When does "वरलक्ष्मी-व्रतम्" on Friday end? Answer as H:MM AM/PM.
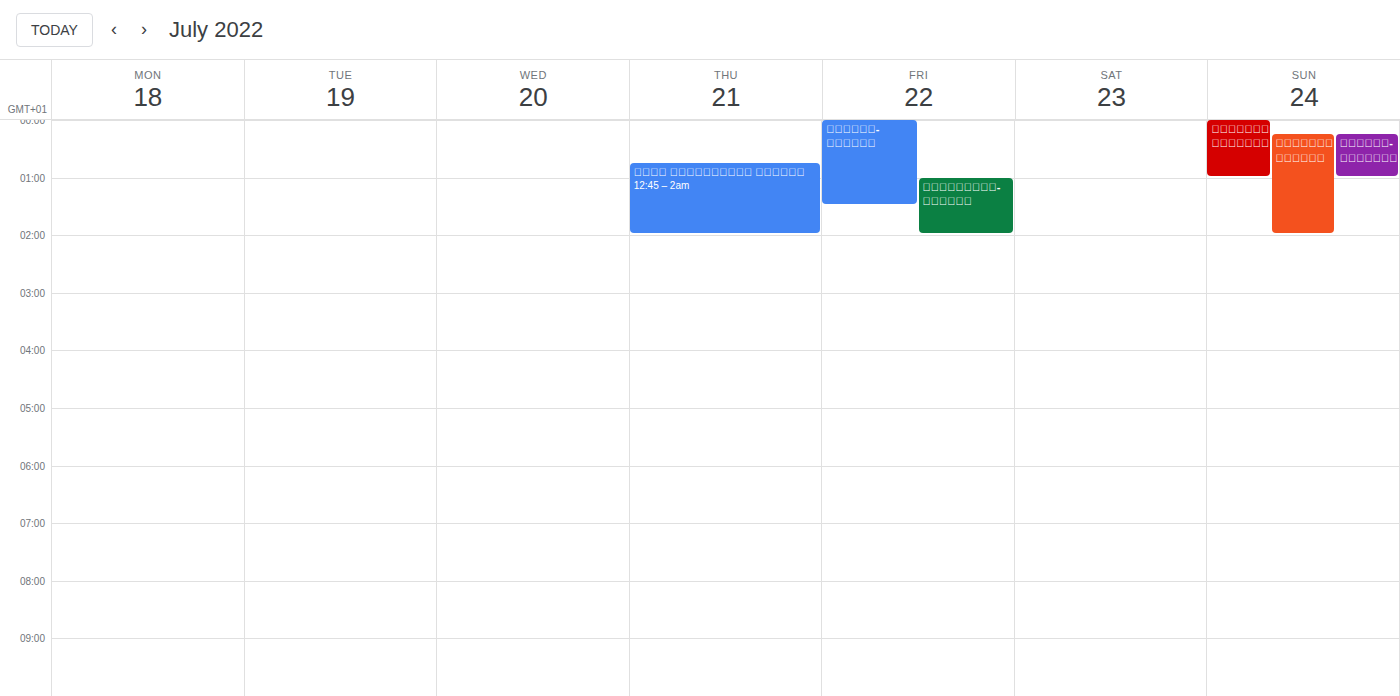
2:00 AM